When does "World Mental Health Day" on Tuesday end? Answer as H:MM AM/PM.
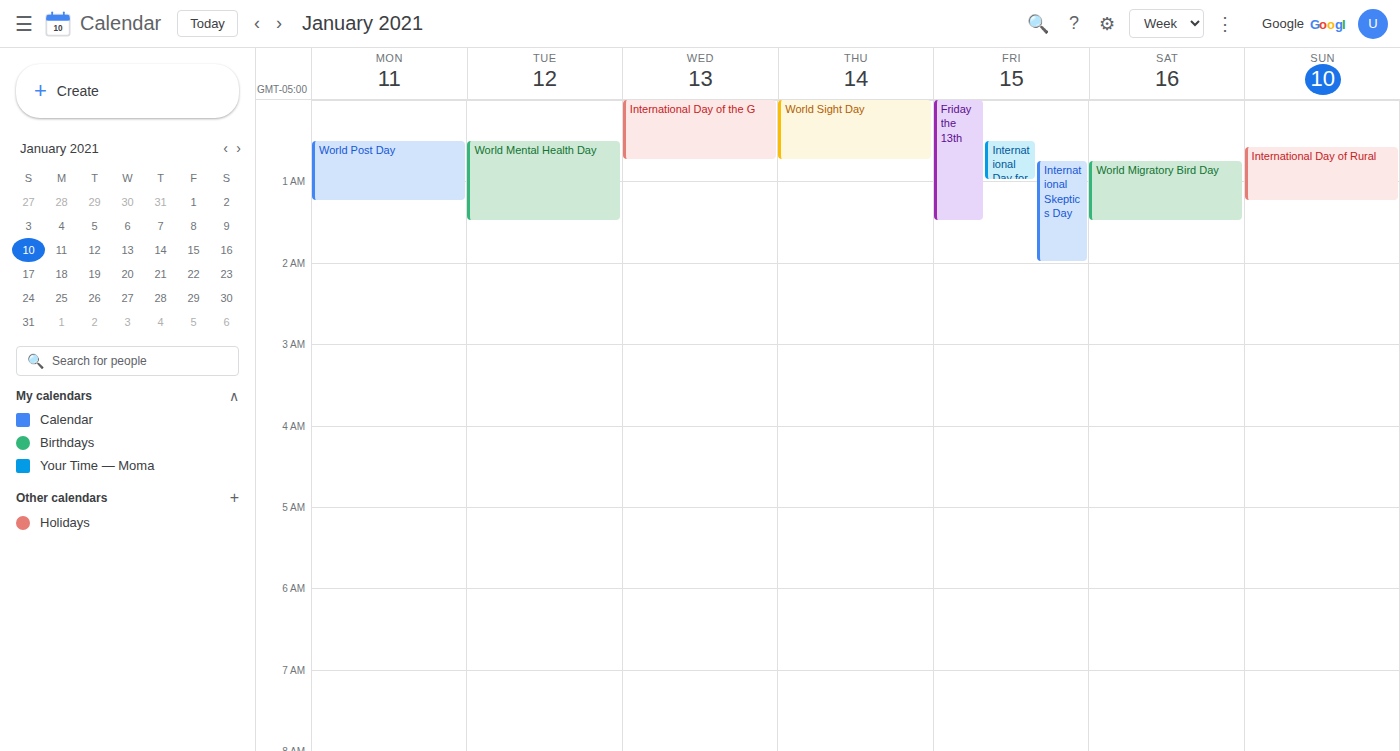
1:30 AM